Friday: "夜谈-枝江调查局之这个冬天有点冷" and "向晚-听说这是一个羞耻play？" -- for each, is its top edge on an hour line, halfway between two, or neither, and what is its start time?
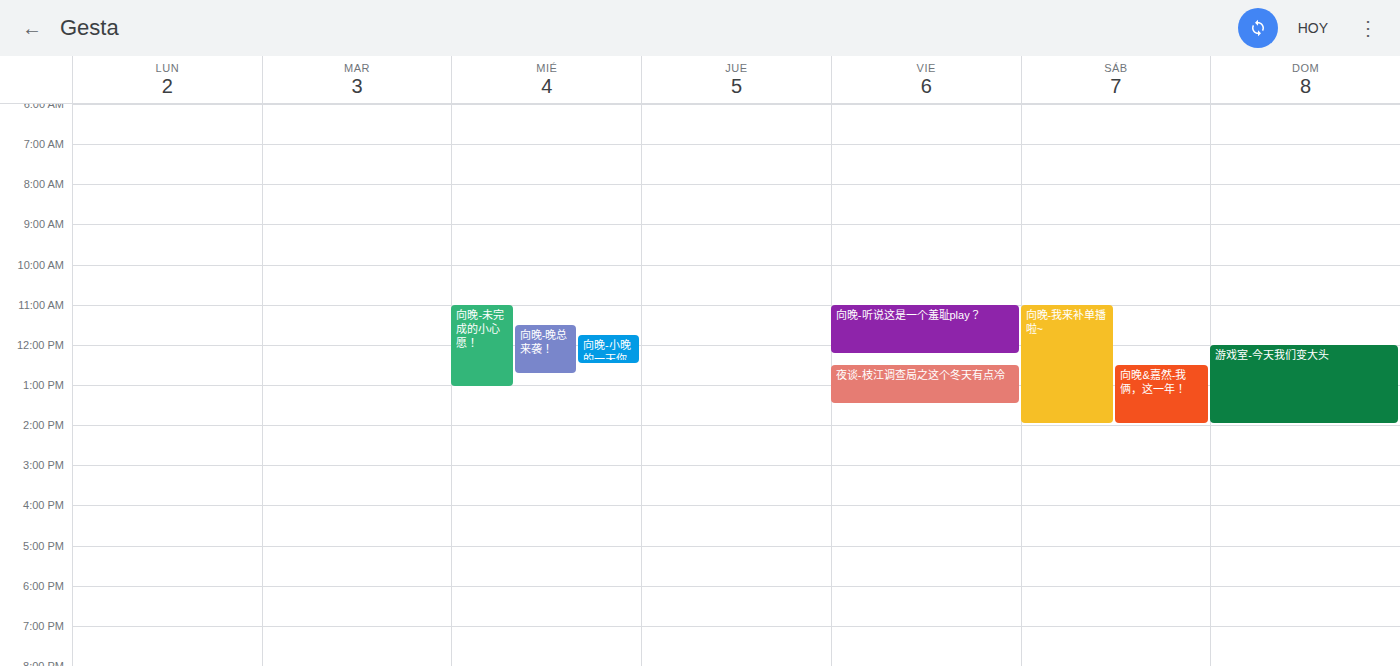
"夜谈-枝江调查局之这个冬天有点冷": 12:30 PM, halfway between the 12 PM and 1 PM lines. "向晚-听说这是一个羞耻play？": 11:00 AM, exactly on the 11 AM line.